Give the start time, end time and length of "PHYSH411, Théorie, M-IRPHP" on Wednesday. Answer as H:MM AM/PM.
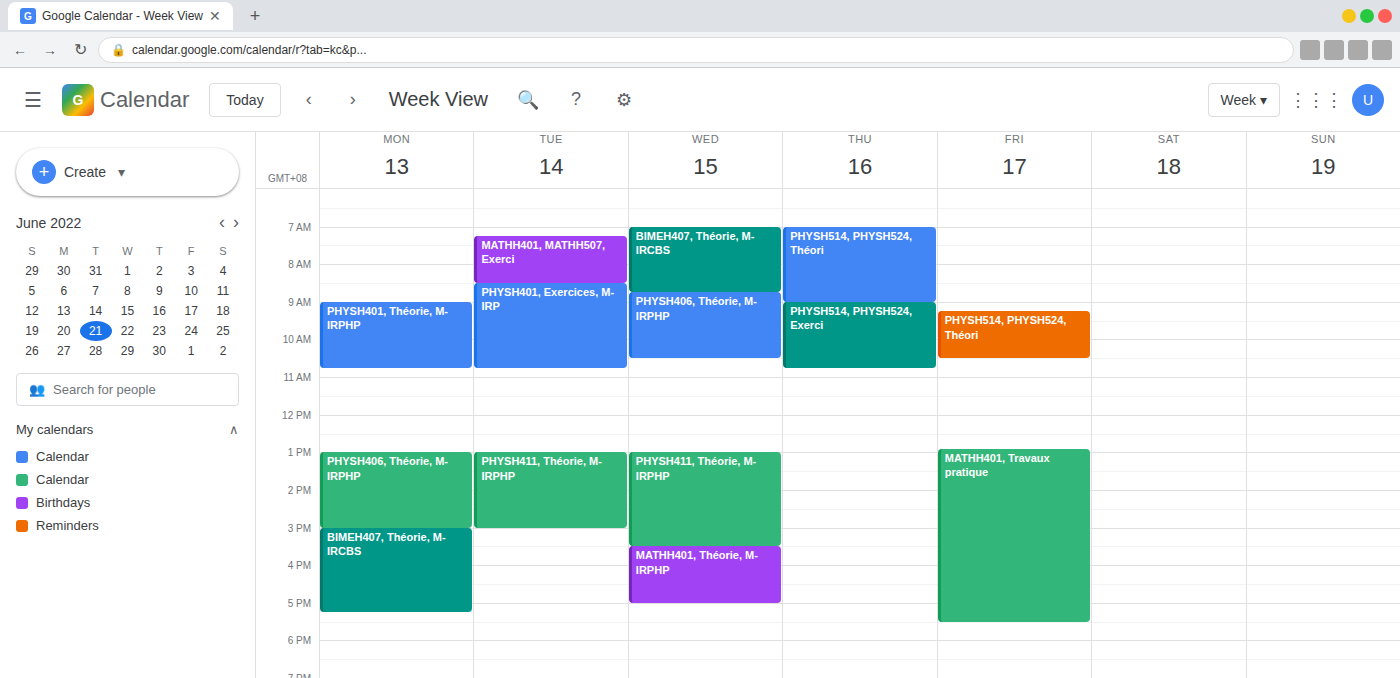
1:00 PM to 3:30 PM, 2 hours 30 minutes